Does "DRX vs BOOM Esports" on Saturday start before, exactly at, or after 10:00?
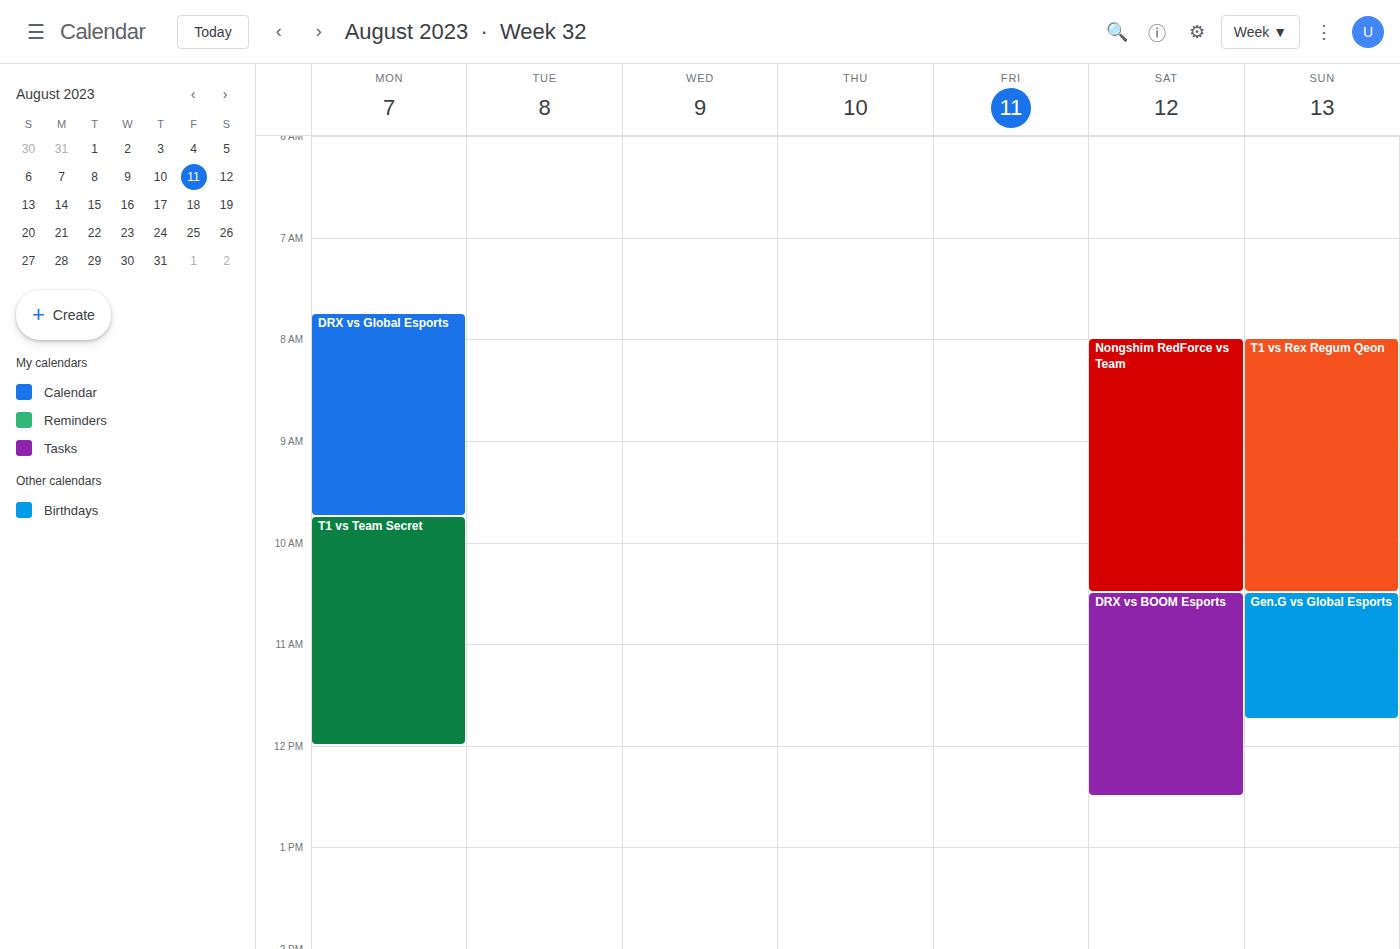
10:30 -- after 10:00, 30 minutes below the 10:00 line.